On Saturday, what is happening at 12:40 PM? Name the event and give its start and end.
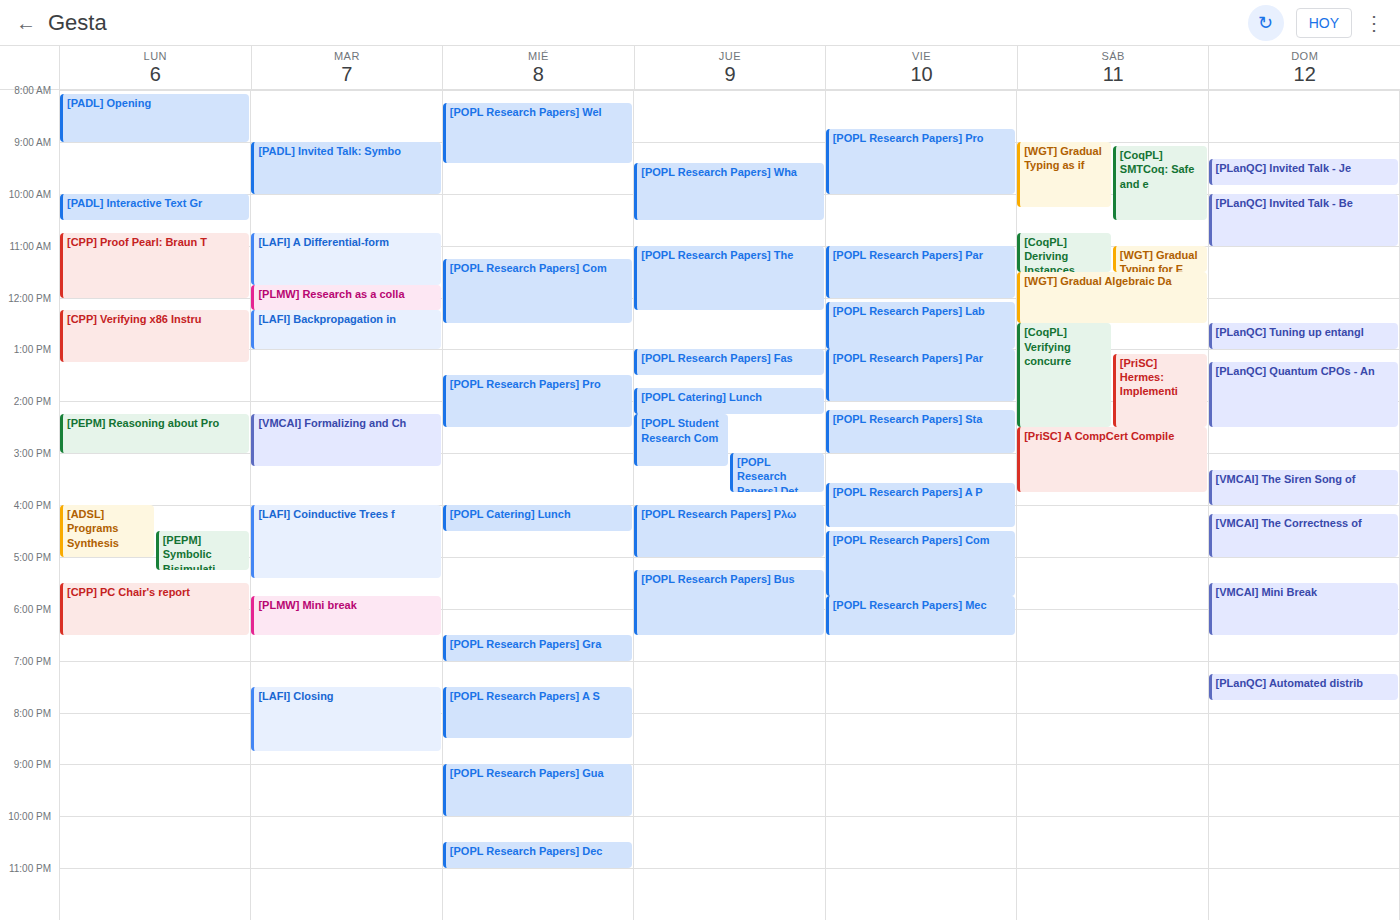
"[CoqPL] Verifying concurre", 12:30 PM to 2:30 PM